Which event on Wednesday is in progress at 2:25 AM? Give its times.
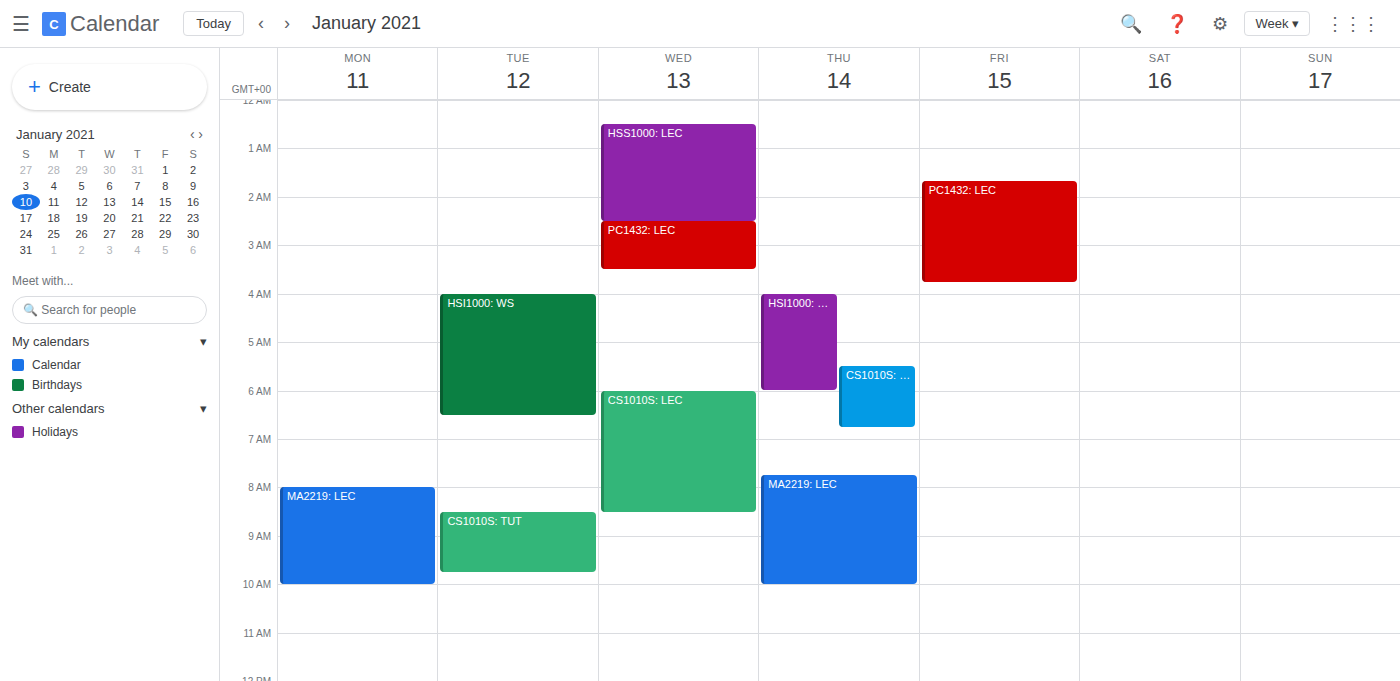
"HSS1000: LEC", 12:30 AM to 2:30 AM